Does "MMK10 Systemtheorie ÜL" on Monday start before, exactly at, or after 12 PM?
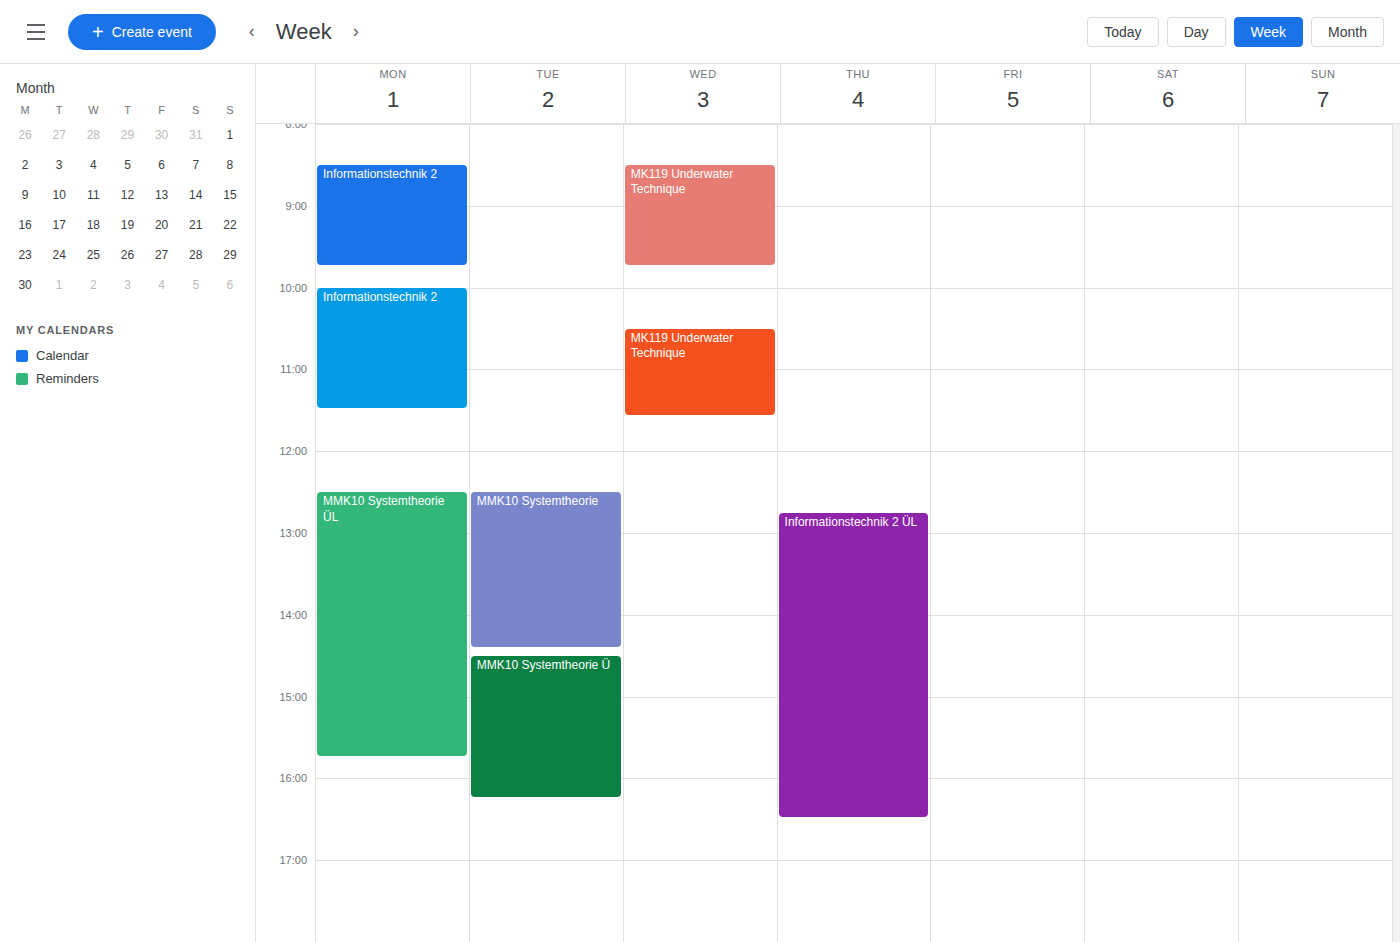
12:30 PM -- after 12 PM, 30 minutes below the 12 PM line.